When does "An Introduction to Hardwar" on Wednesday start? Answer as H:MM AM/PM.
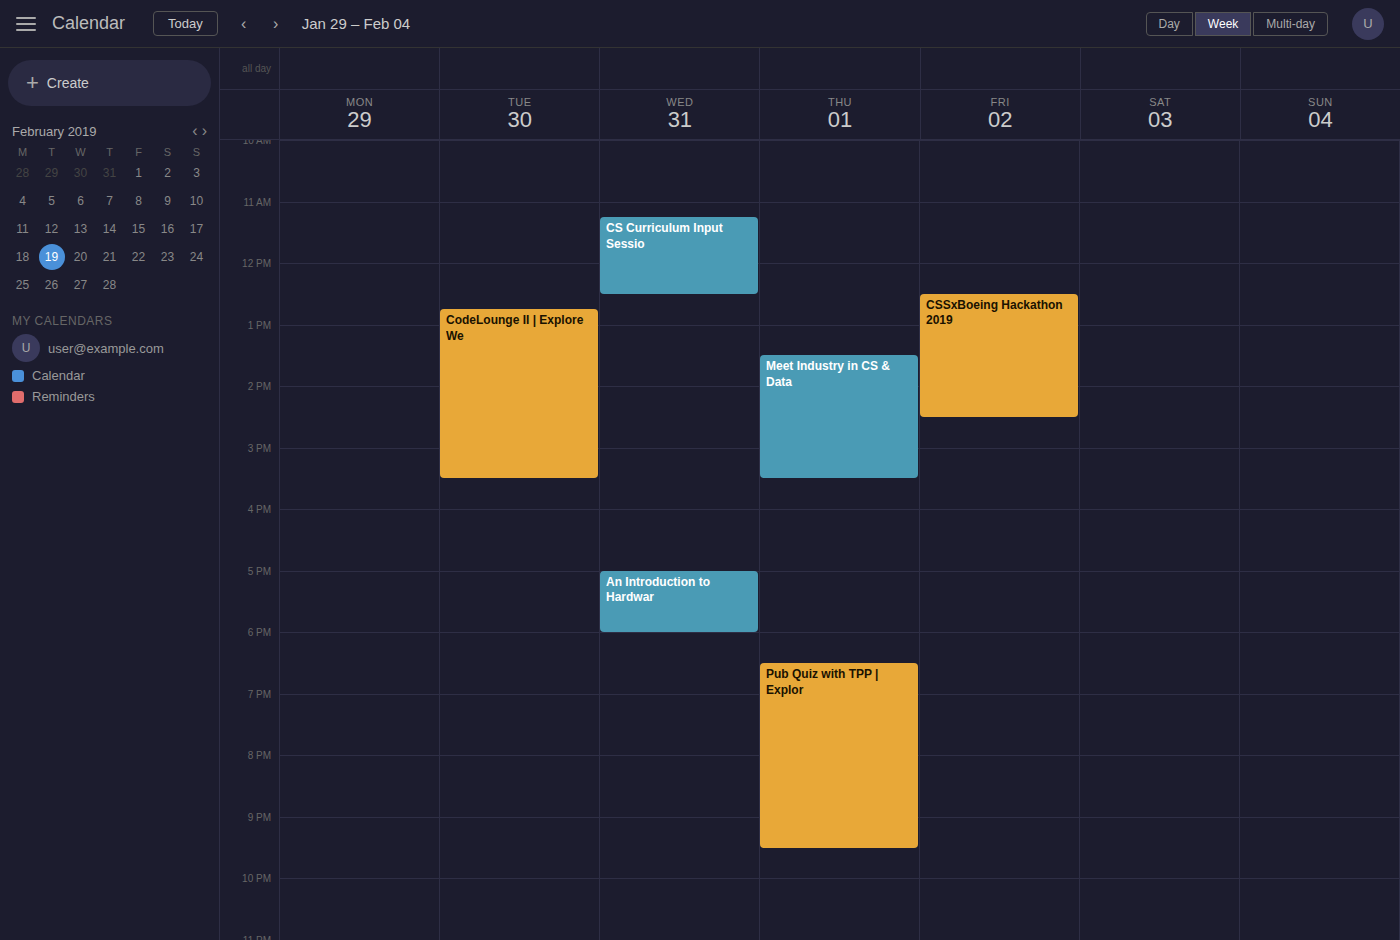
5:00 PM